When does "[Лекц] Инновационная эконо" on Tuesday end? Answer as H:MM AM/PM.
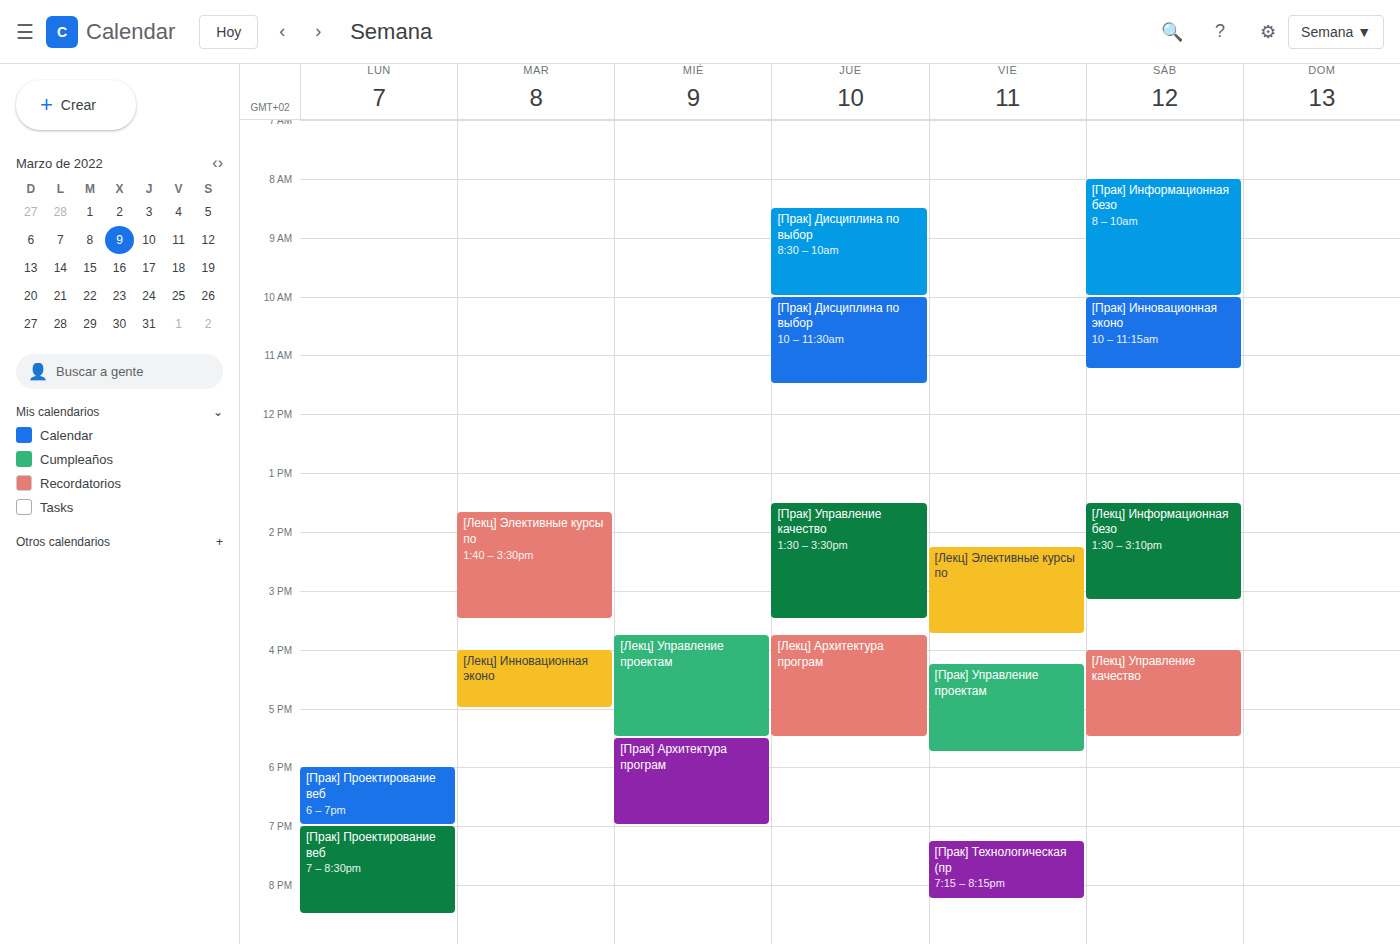
5:00 PM